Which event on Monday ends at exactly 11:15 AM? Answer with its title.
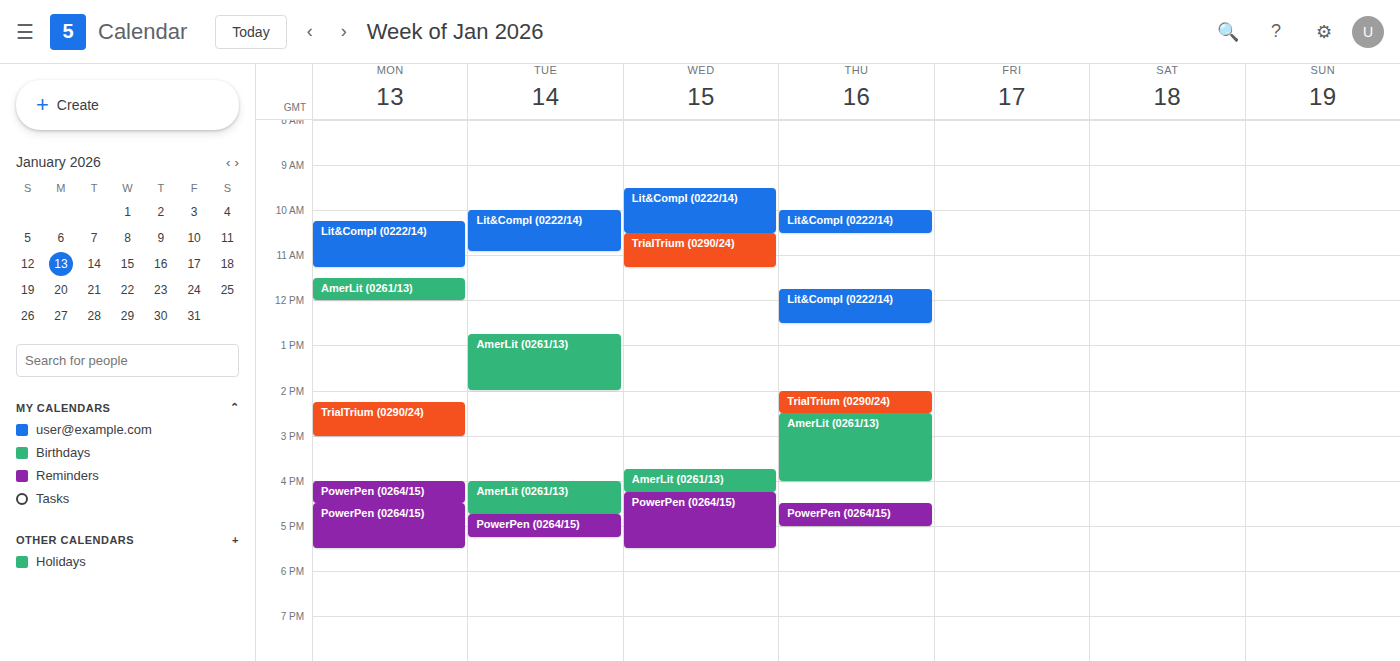
"Lit&CompI (0222/14)"